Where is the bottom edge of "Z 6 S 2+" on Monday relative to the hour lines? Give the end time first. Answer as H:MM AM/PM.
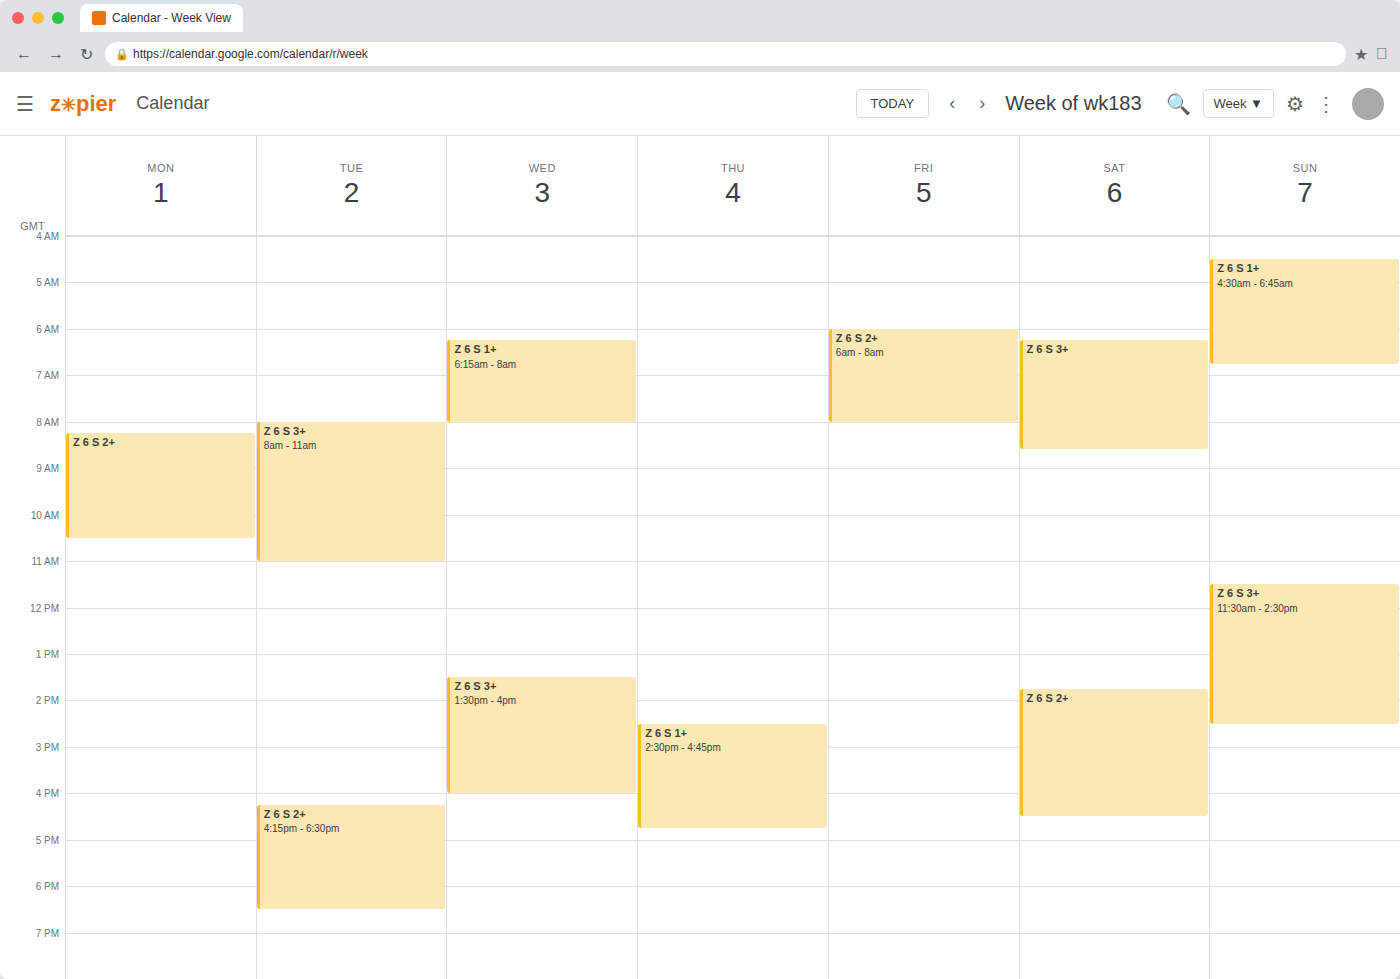
10:30 AM -- halfway between the 10 AM and 11 AM lines.